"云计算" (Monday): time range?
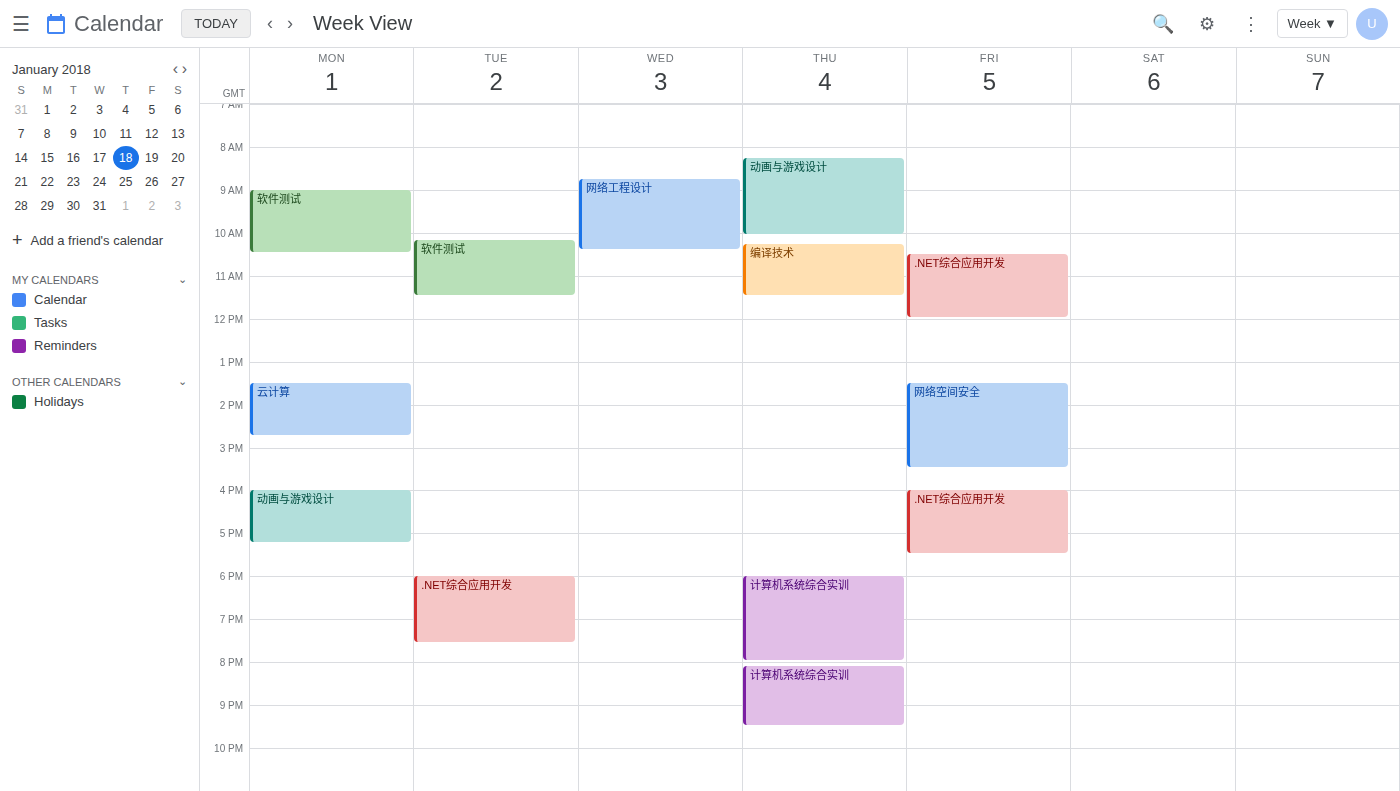
1:30 PM to 2:45 PM